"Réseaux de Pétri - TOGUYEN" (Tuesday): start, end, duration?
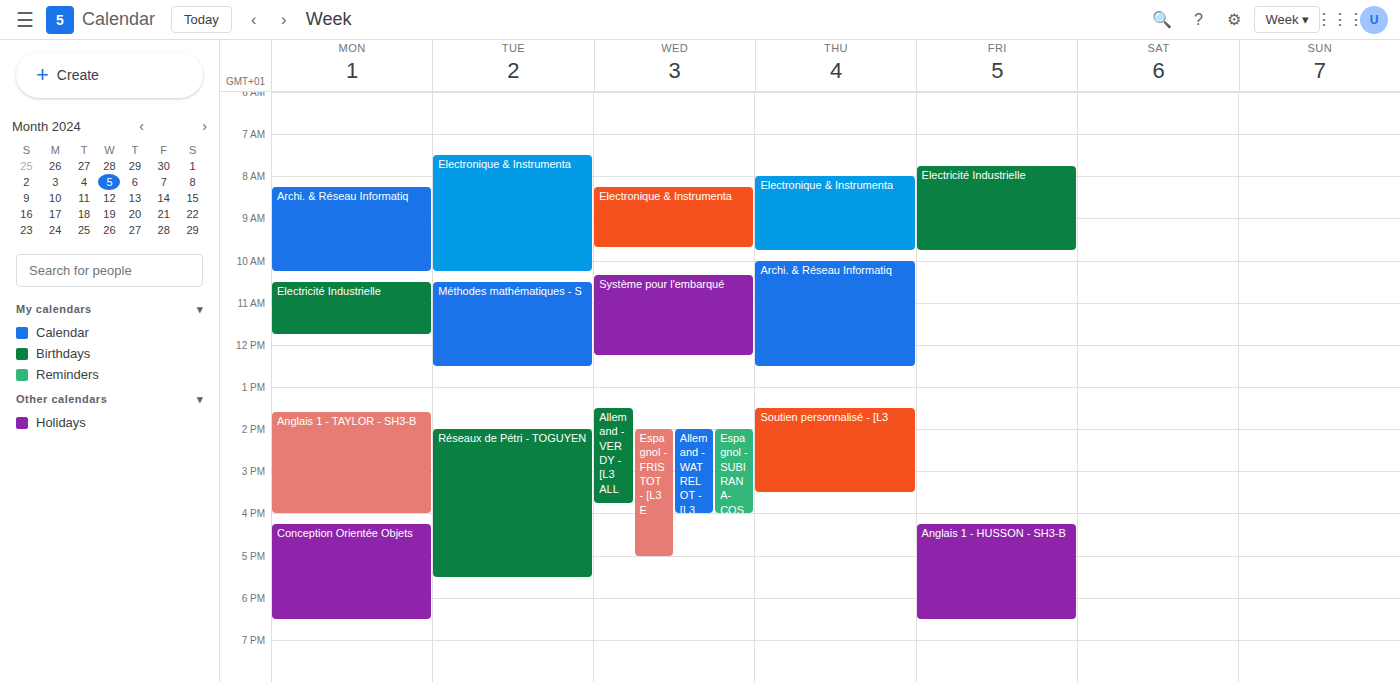
2:00 PM to 5:30 PM, 3 hours 30 minutes